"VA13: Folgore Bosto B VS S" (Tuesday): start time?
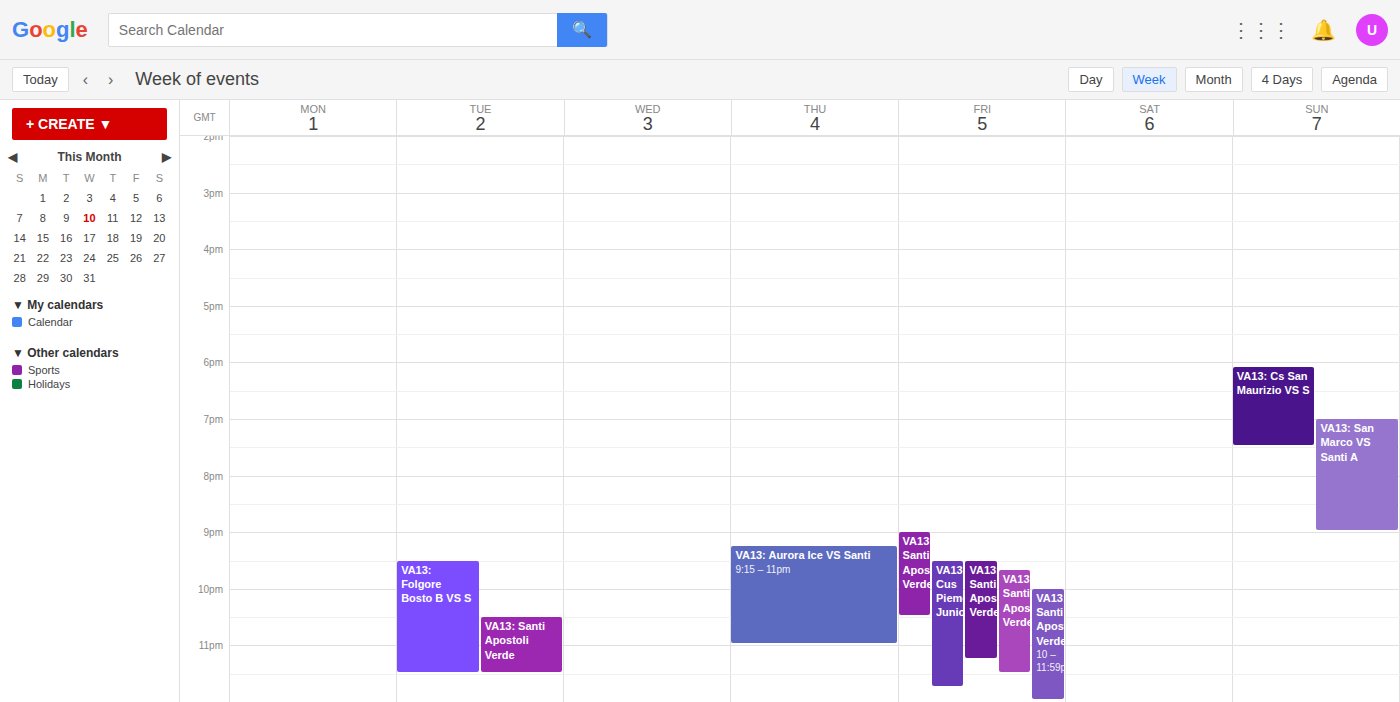
9:30 PM